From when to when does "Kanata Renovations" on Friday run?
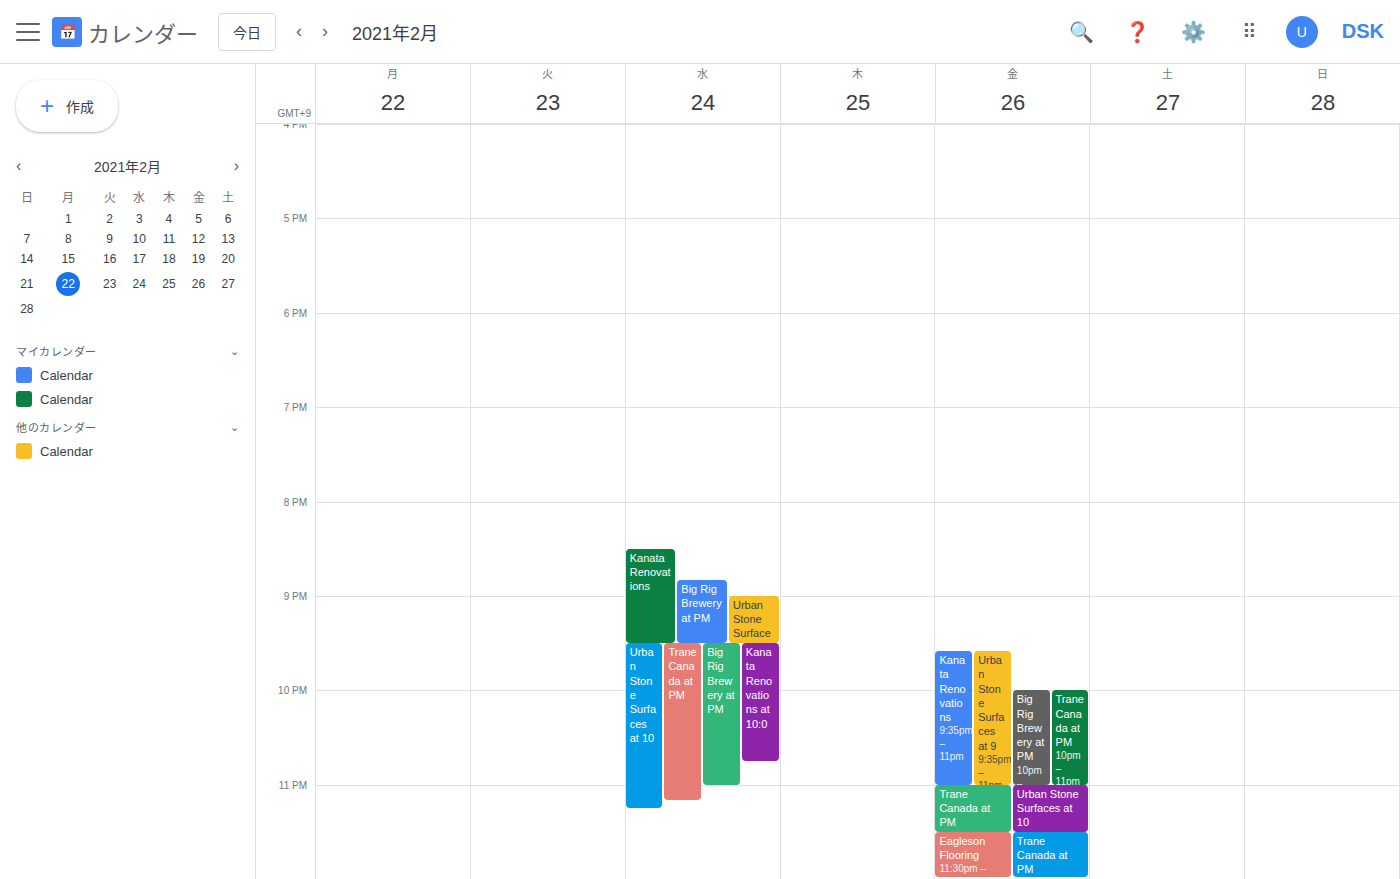
9:35 PM to 11:00 PM